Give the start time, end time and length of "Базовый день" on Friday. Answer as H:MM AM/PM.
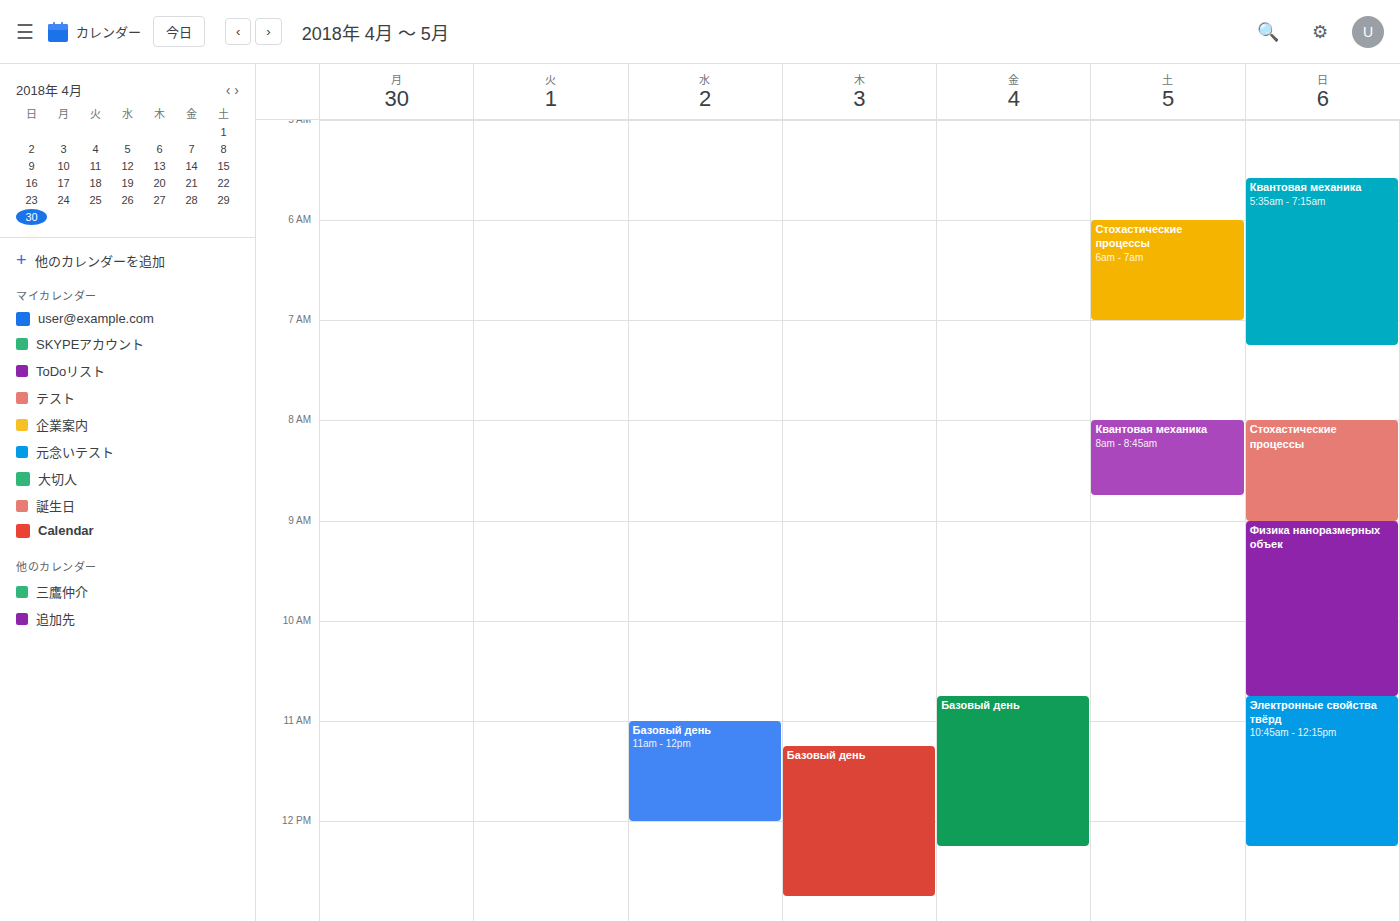
10:45 AM to 12:15 PM, 1 hour 30 minutes